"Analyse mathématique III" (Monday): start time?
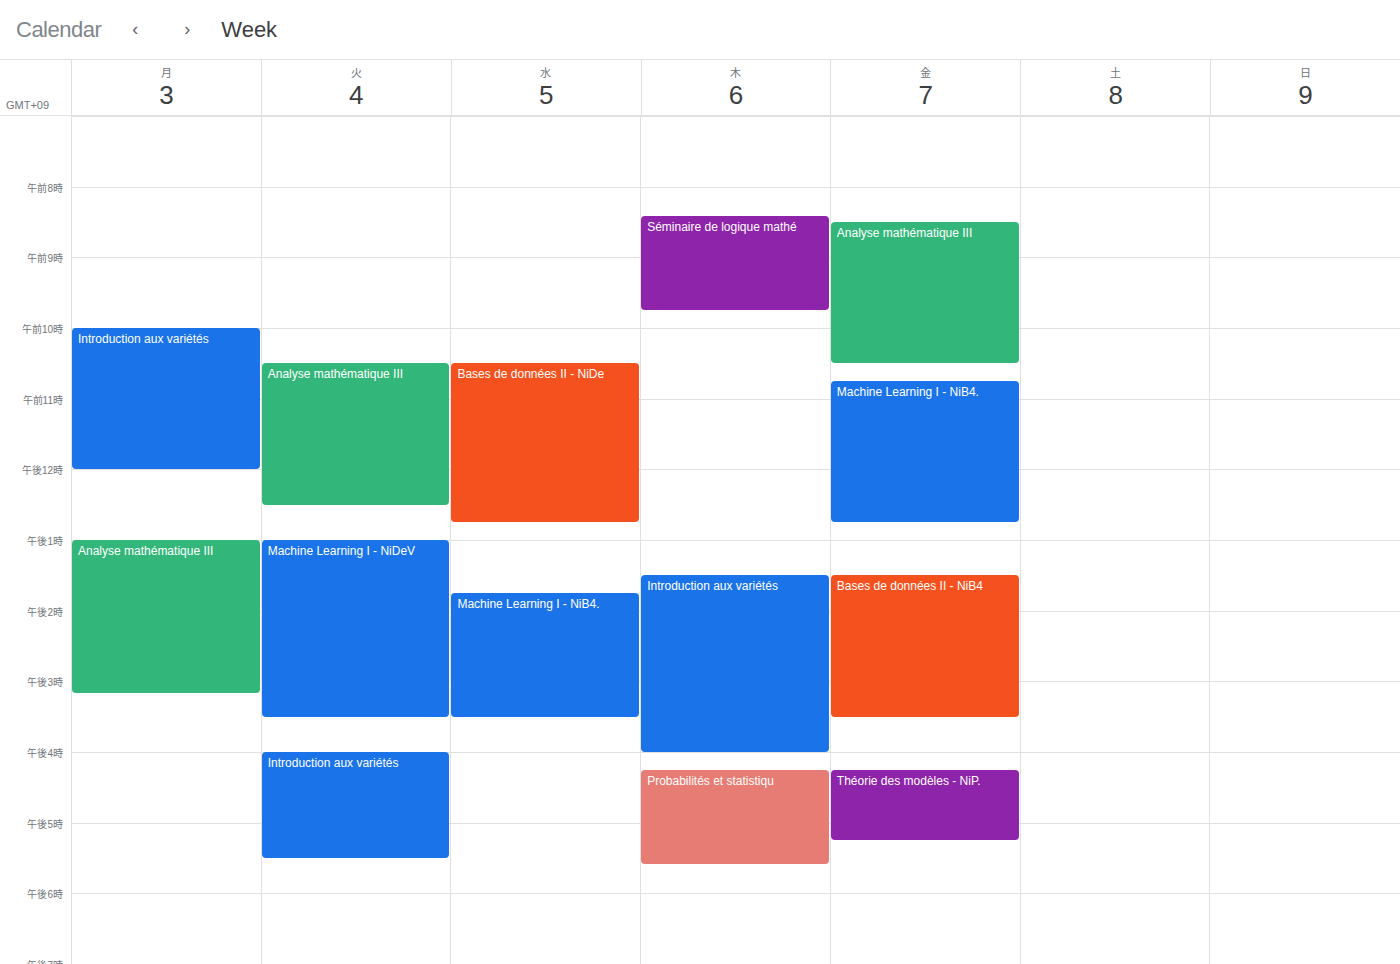
1:00 PM